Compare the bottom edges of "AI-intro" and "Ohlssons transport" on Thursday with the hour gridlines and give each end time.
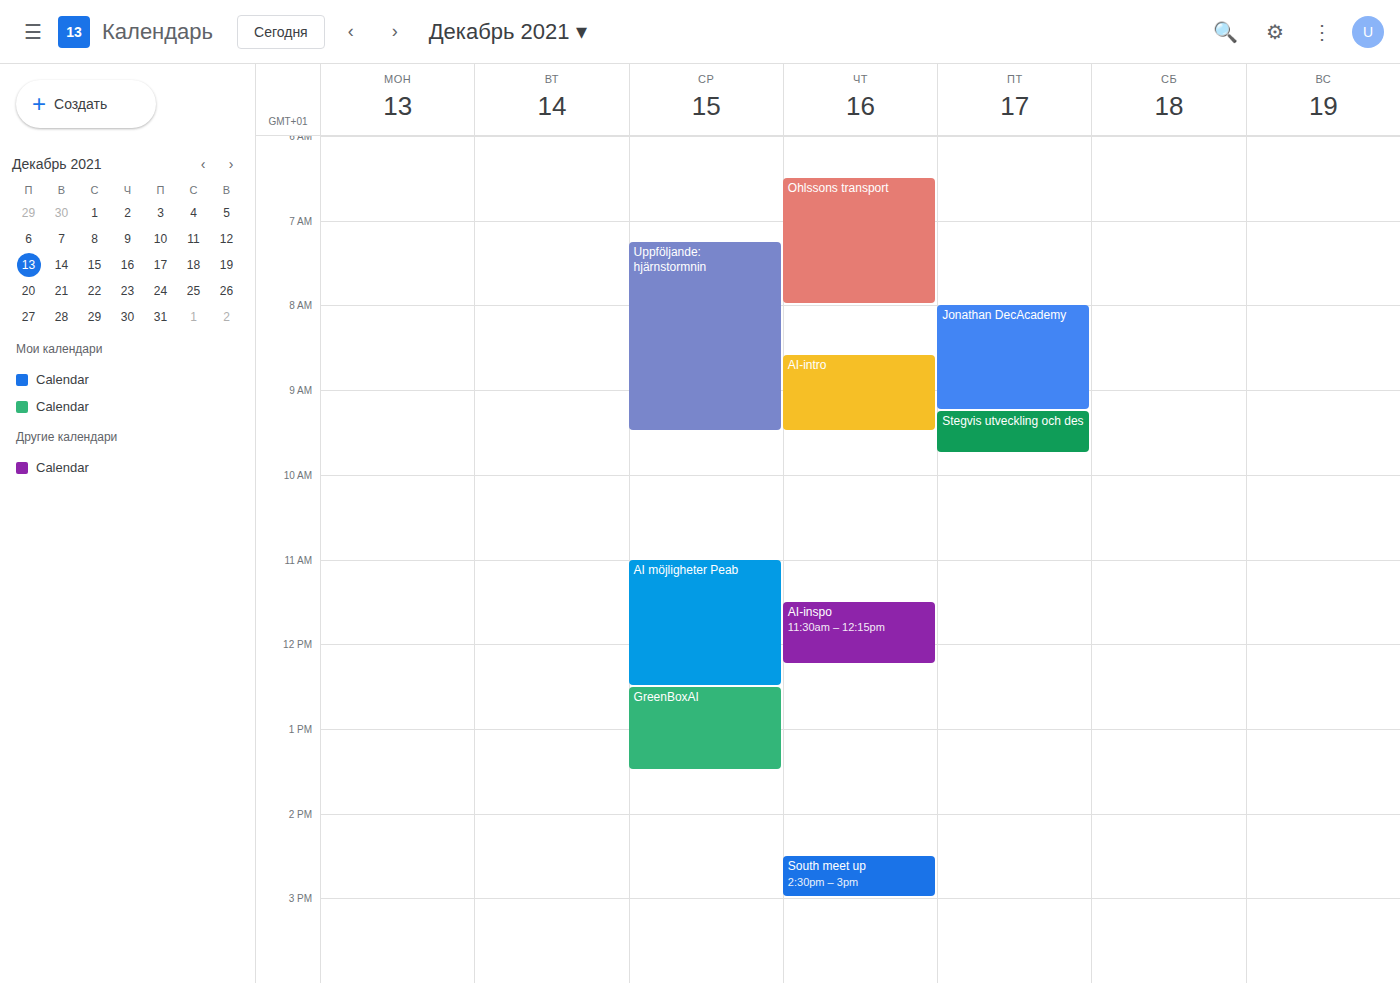
"AI-intro": 9:30 AM, halfway between the 9 AM and 10 AM lines. "Ohlssons transport": 8:00 AM, exactly on the 8 AM line.